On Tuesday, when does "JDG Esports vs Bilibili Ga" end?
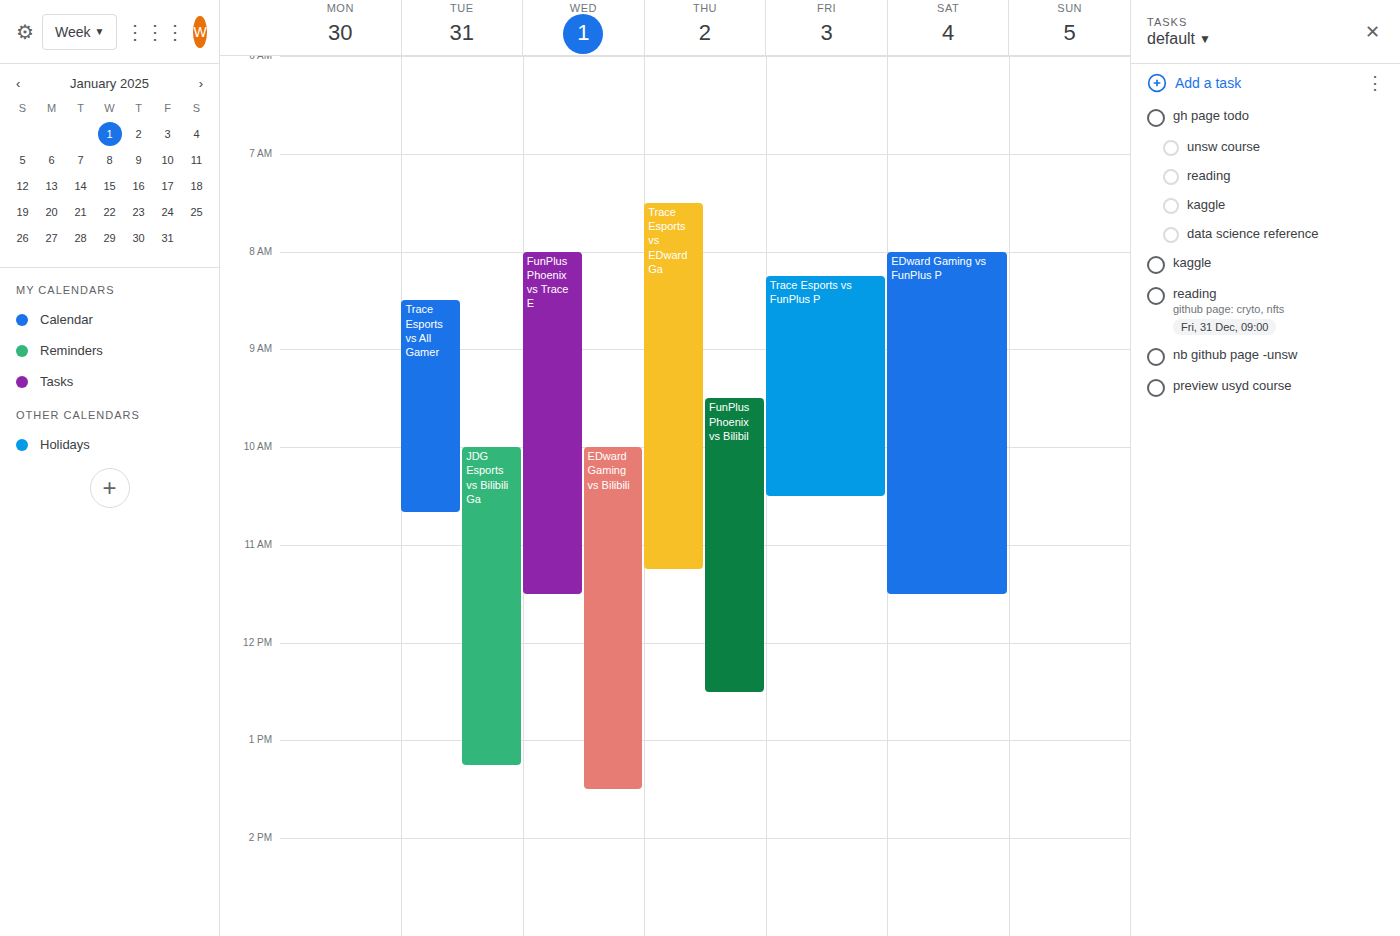
1:15 PM